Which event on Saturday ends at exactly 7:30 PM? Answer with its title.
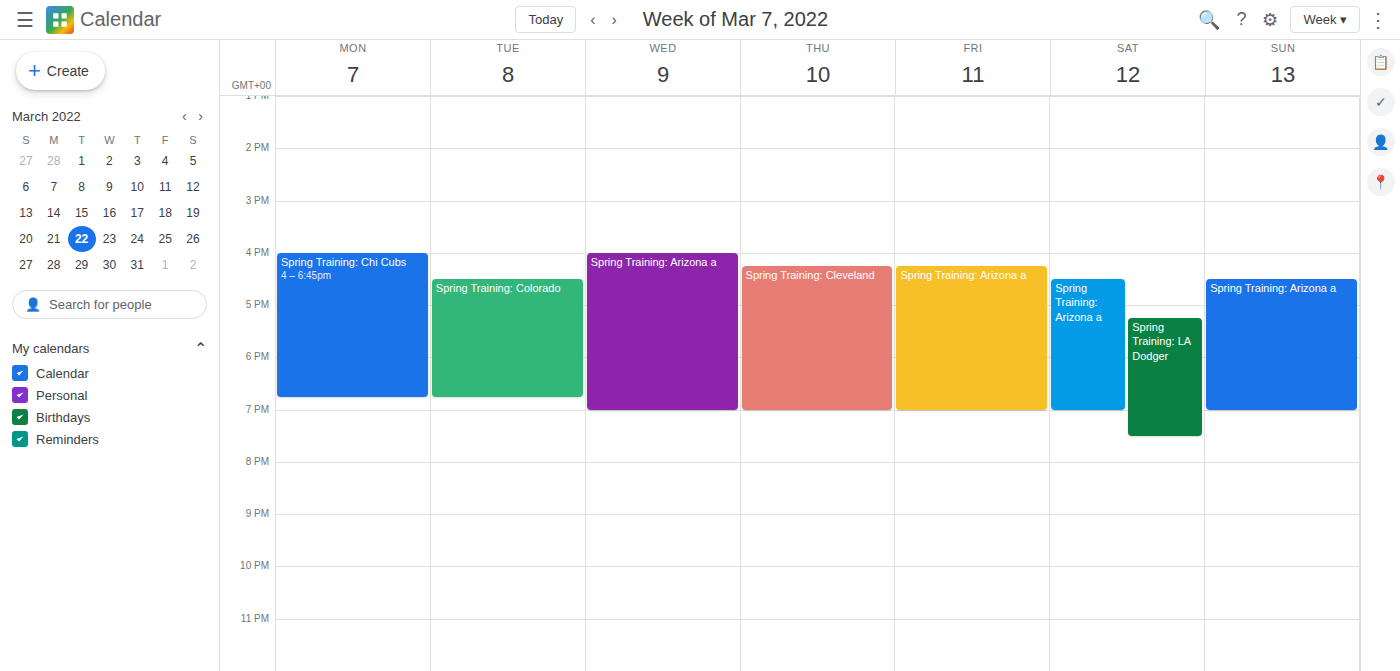
"Spring Training: LA Dodger"